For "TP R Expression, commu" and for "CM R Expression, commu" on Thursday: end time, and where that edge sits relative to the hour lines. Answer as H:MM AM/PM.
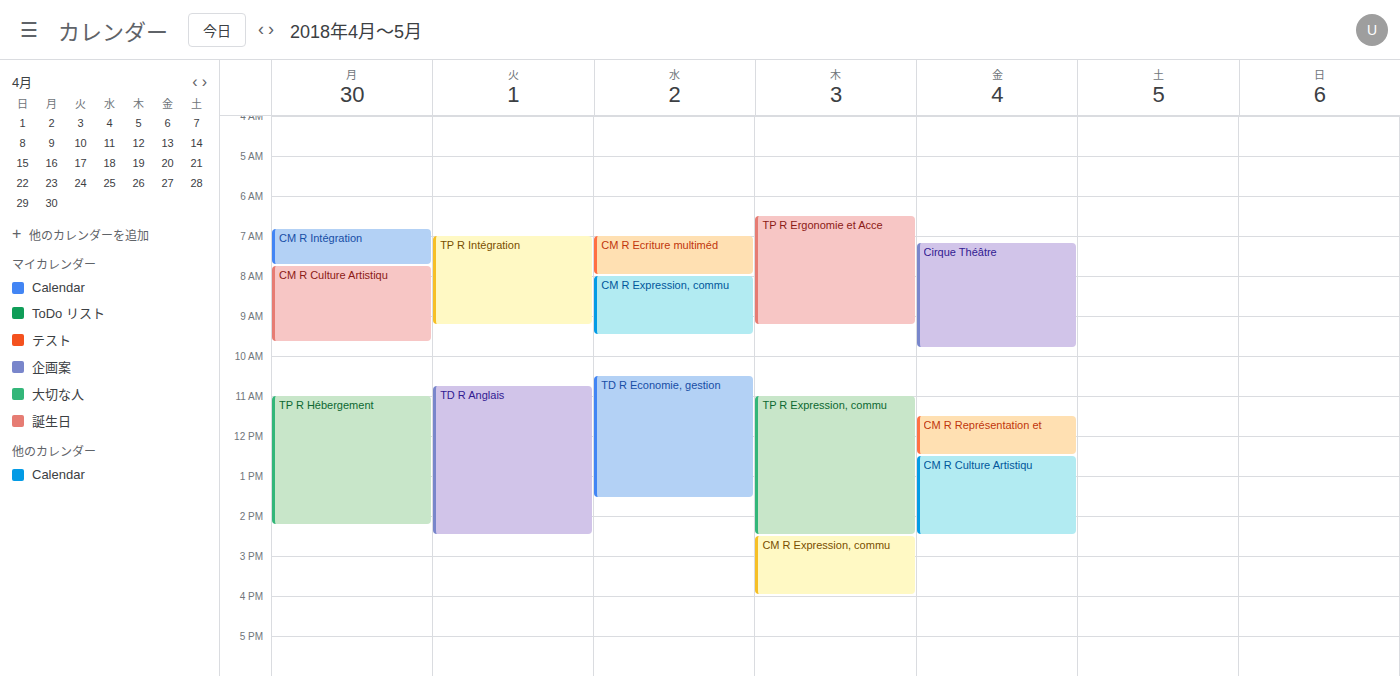
"TP R Expression, commu": 2:30 PM, halfway between the 2 PM and 3 PM lines. "CM R Expression, commu": 4:00 PM, exactly on the 4 PM line.